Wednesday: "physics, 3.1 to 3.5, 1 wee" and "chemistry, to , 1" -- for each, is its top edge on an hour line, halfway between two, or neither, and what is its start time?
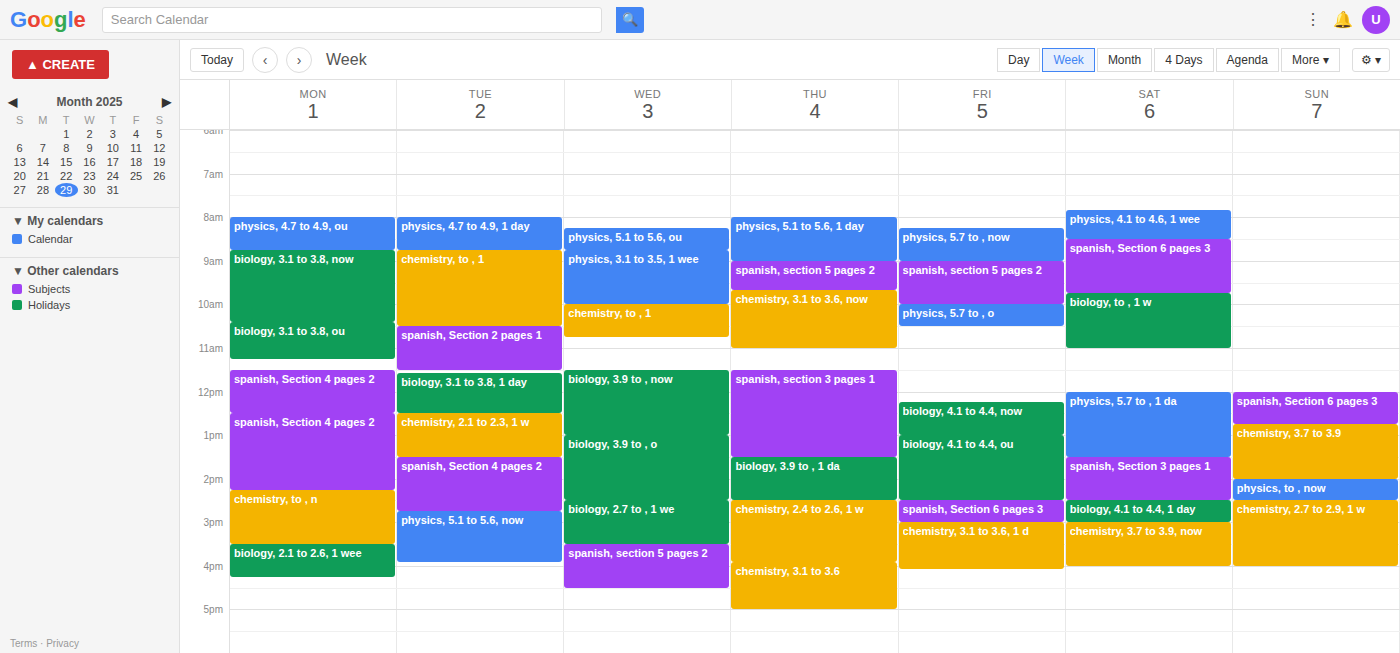
"physics, 3.1 to 3.5, 1 wee": 8:45 AM, neither: three quarters of the way from the 8 AM line to the 9 AM line. "chemistry, to , 1": 10:00 AM, exactly on the 10 AM line.